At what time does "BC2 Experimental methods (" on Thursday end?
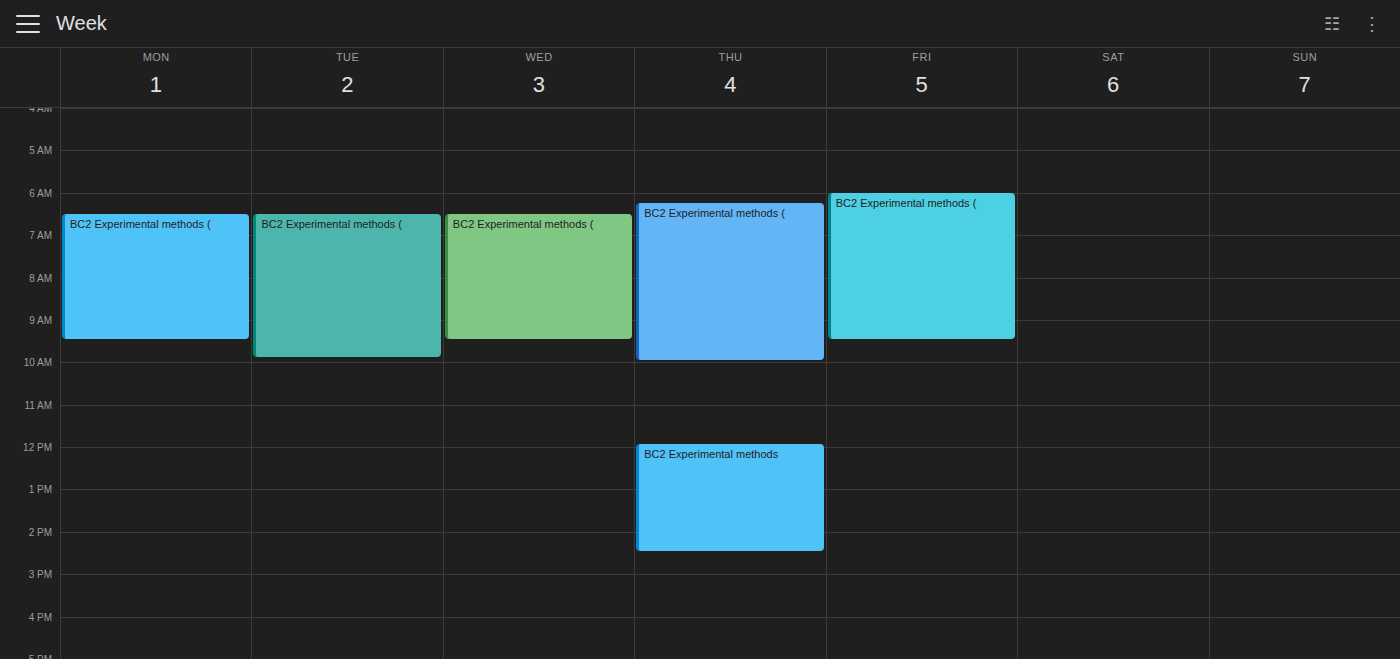
10:00 AM